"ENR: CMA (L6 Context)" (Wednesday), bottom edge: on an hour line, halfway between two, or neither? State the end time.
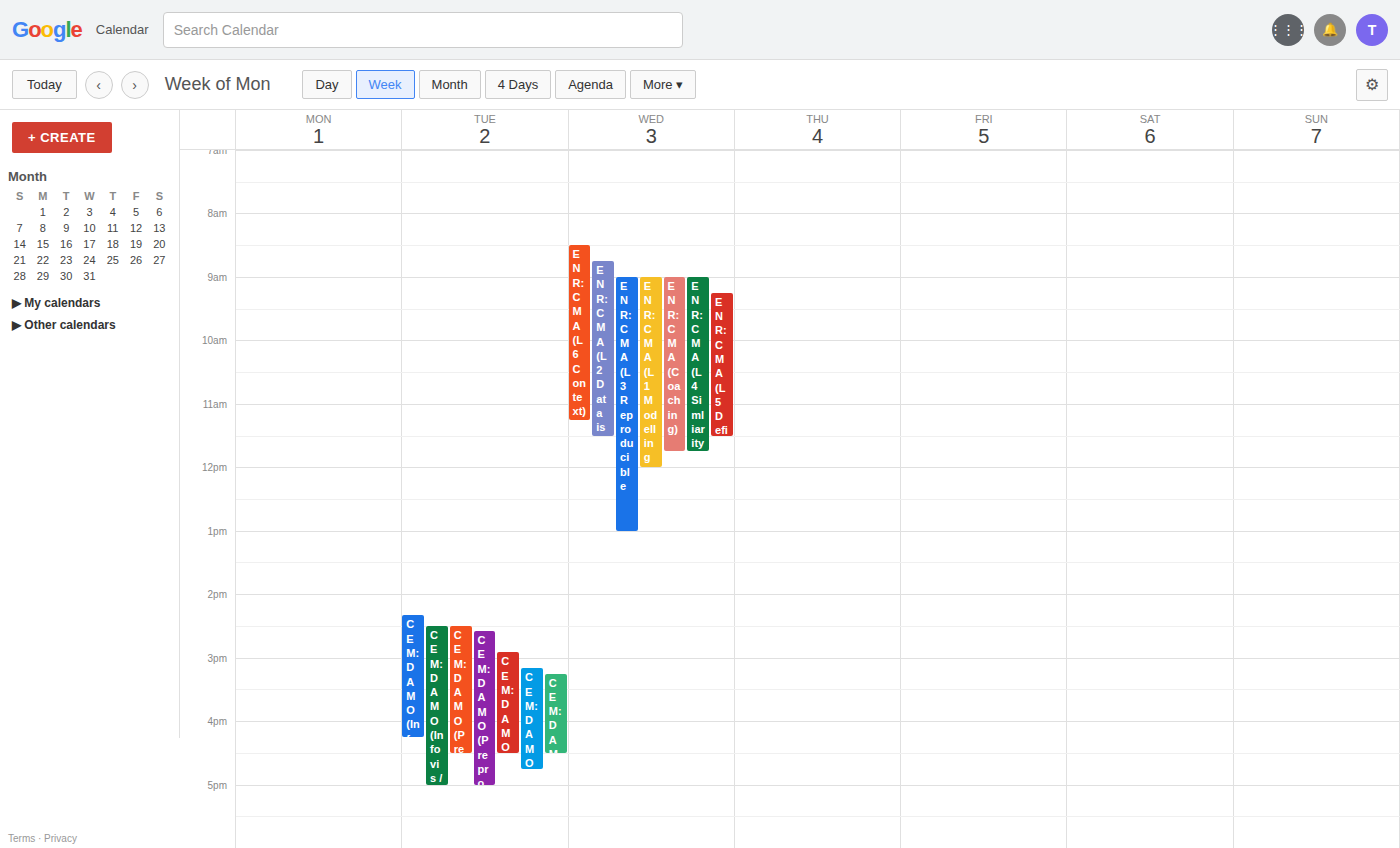
11:15 AM -- neither: a quarter of the way from the 11 AM line to the 12 PM line.